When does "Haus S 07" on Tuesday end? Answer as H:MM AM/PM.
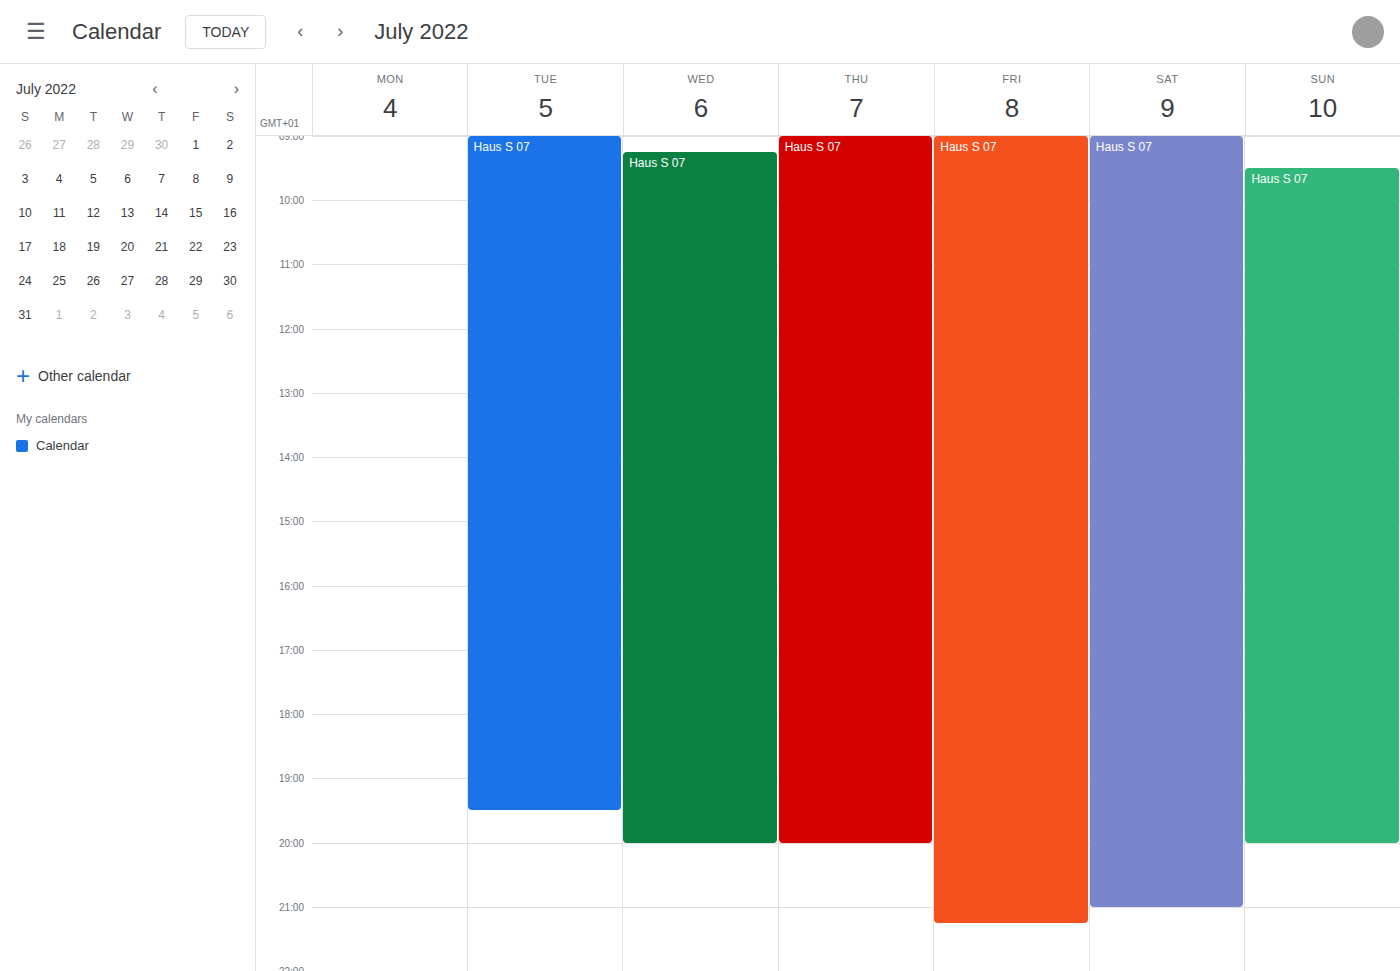
7:30 PM